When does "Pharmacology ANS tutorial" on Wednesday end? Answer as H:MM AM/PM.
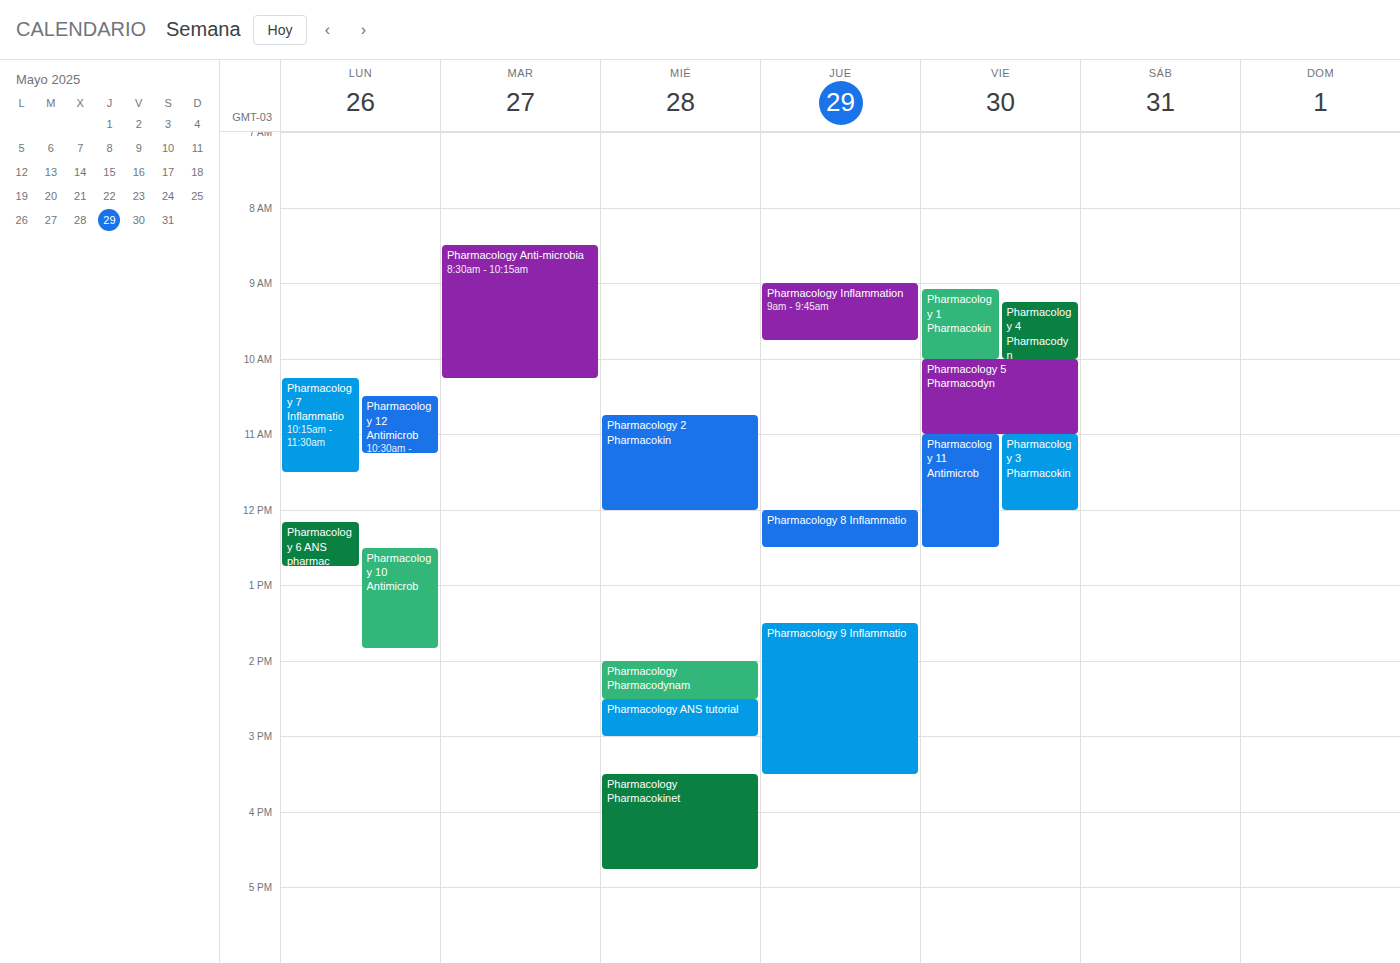
3:00 PM